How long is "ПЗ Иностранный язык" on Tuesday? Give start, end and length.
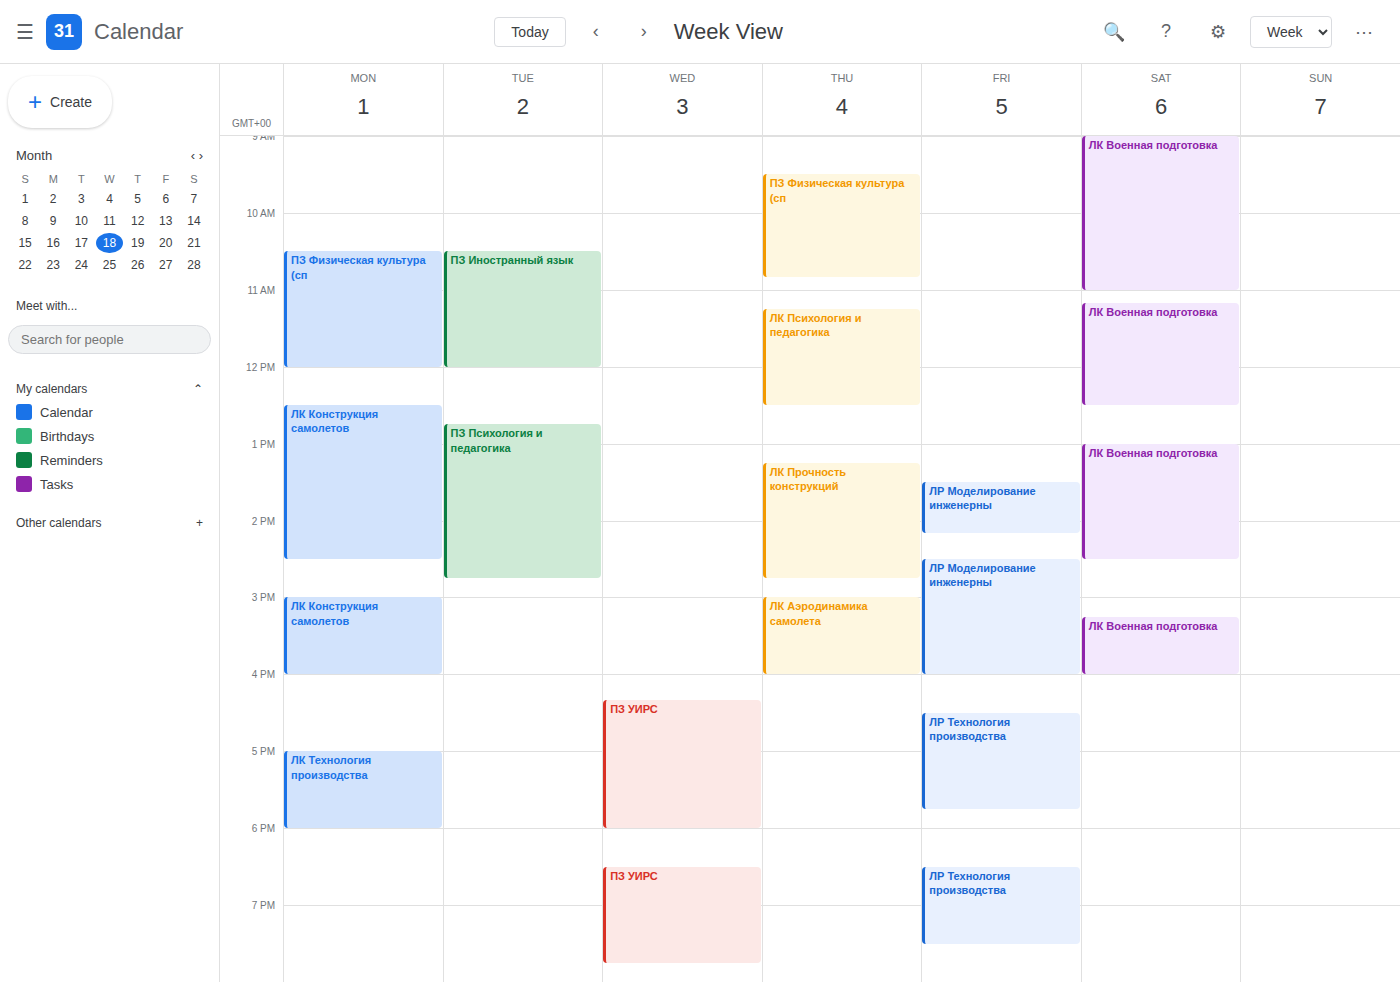
10:30 AM to 12:00 PM, 1 hour 30 minutes